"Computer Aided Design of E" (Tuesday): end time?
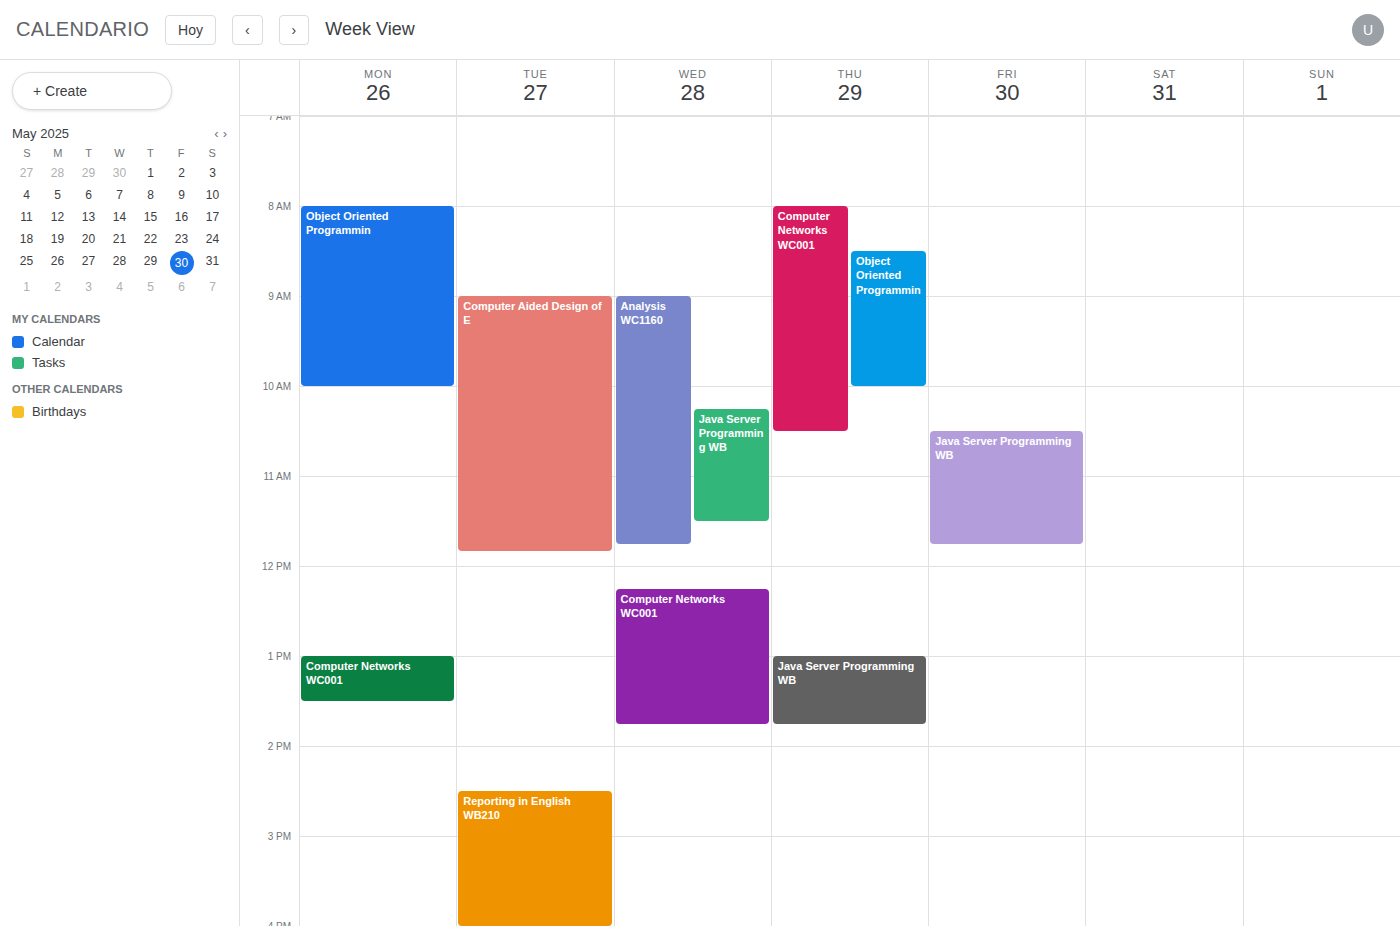
11:50 AM